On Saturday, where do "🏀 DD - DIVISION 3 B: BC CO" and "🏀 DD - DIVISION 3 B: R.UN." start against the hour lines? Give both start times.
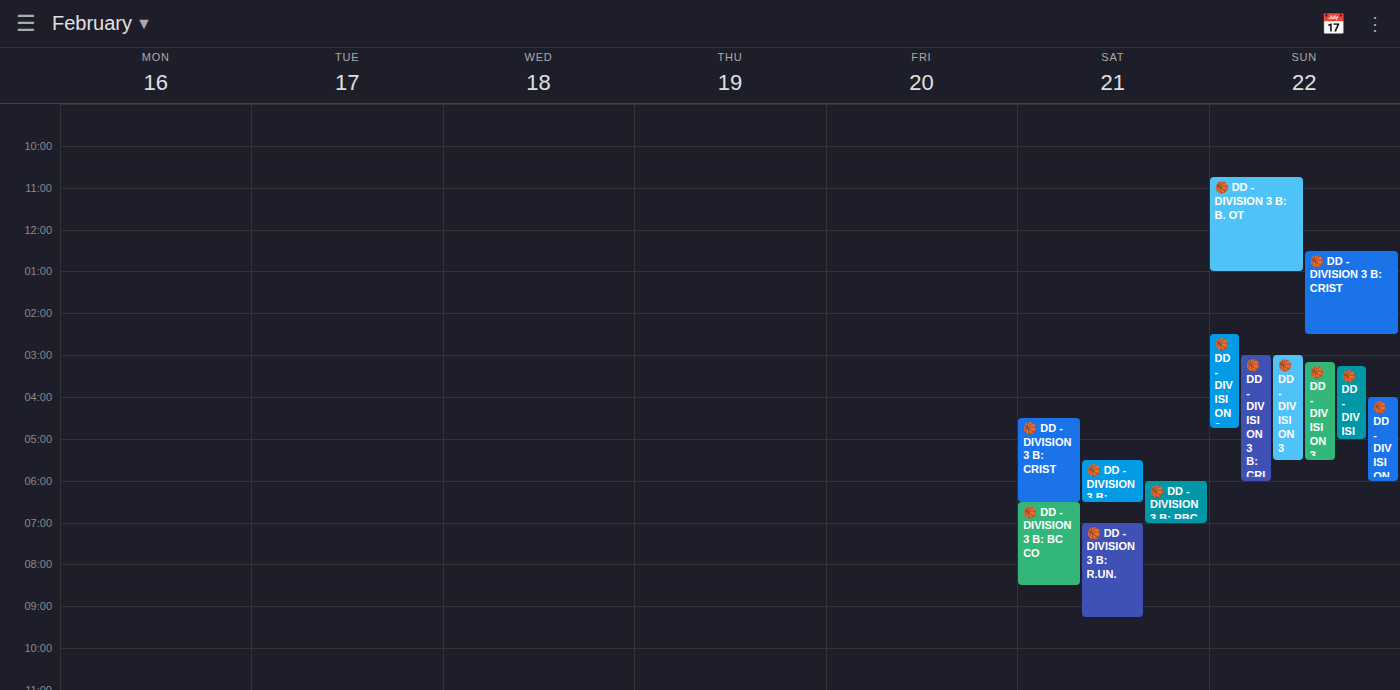
"🏀 DD - DIVISION 3 B: BC CO": 6:30 PM, halfway between the 6 PM and 7 PM lines. "🏀 DD - DIVISION 3 B: R.UN.": 7:00 PM, exactly on the 7 PM line.